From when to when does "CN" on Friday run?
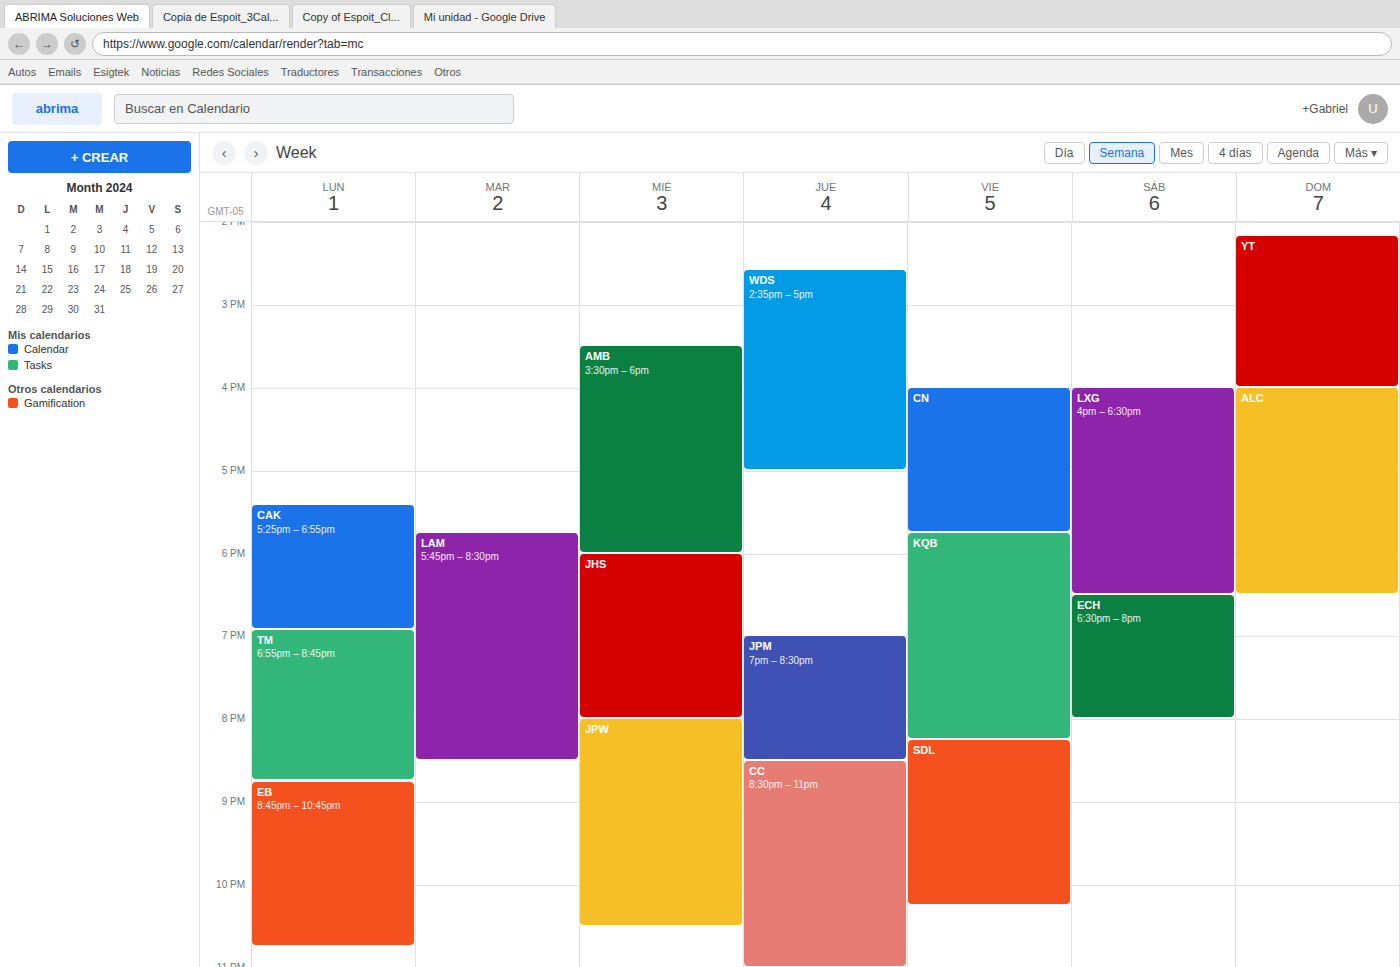
4:00 PM to 5:45 PM